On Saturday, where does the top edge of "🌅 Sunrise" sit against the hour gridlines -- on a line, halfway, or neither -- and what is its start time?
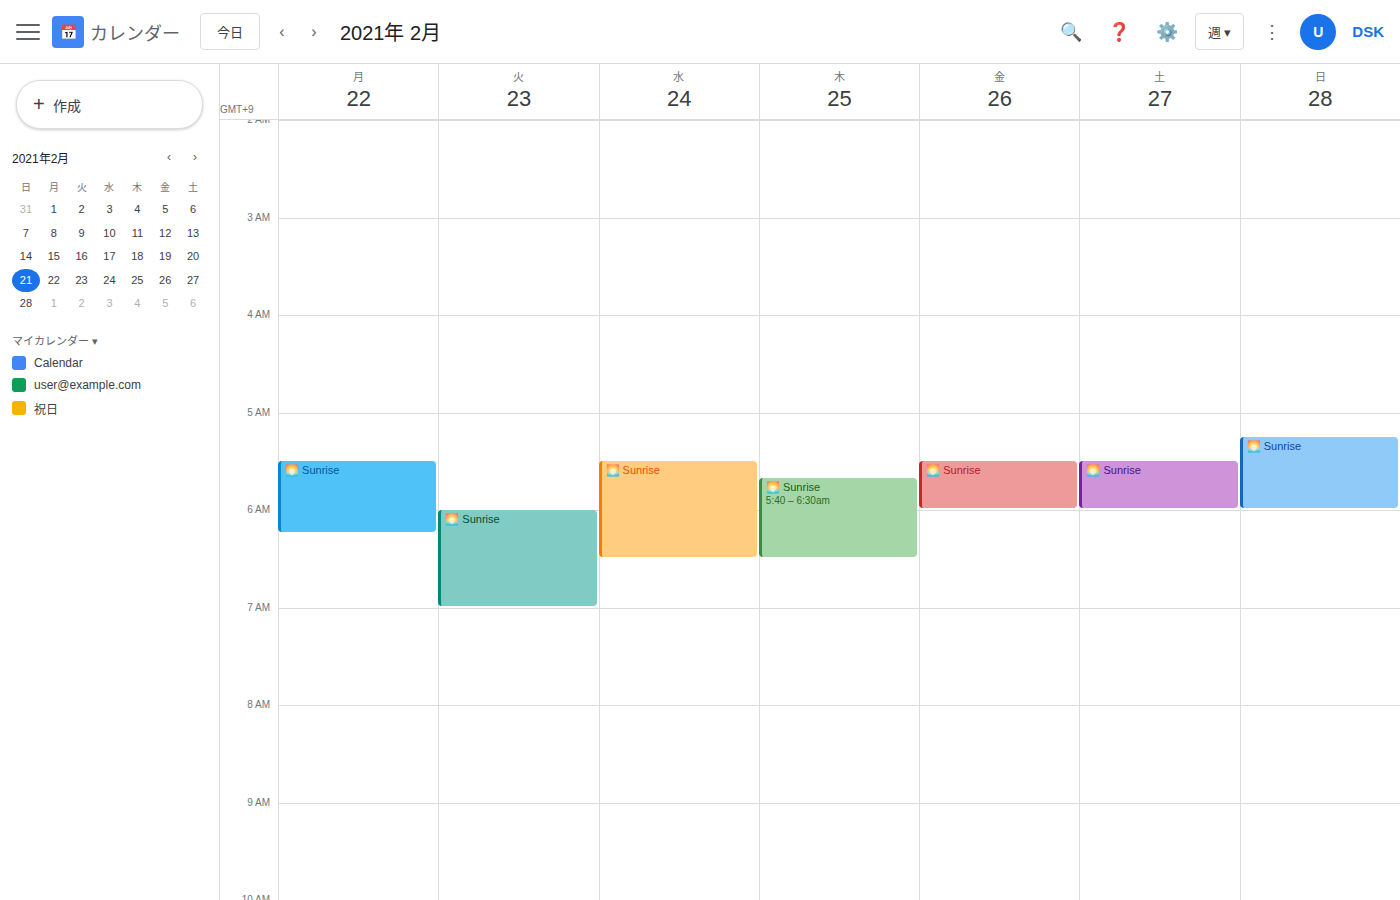
5:30 AM -- halfway between the 5 AM and 6 AM lines.